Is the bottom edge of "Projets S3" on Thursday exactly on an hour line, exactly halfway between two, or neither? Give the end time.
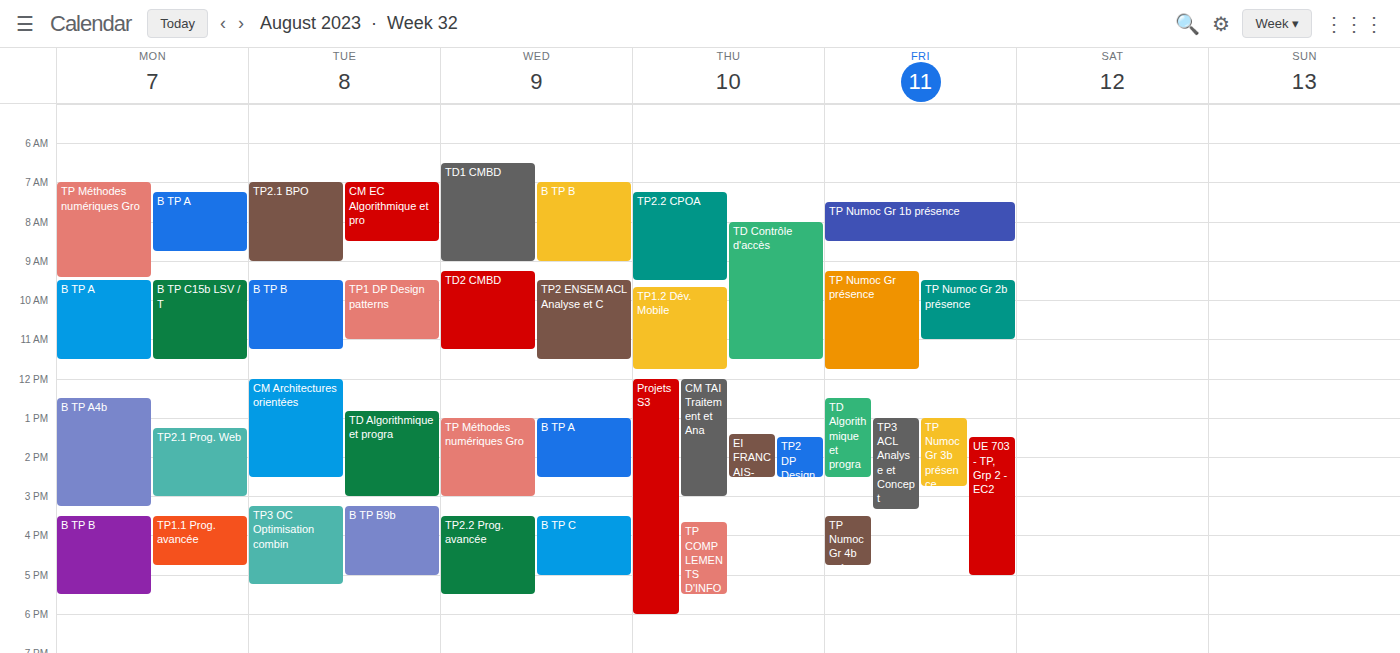
18:00 -- exactly on the 18:00 line.